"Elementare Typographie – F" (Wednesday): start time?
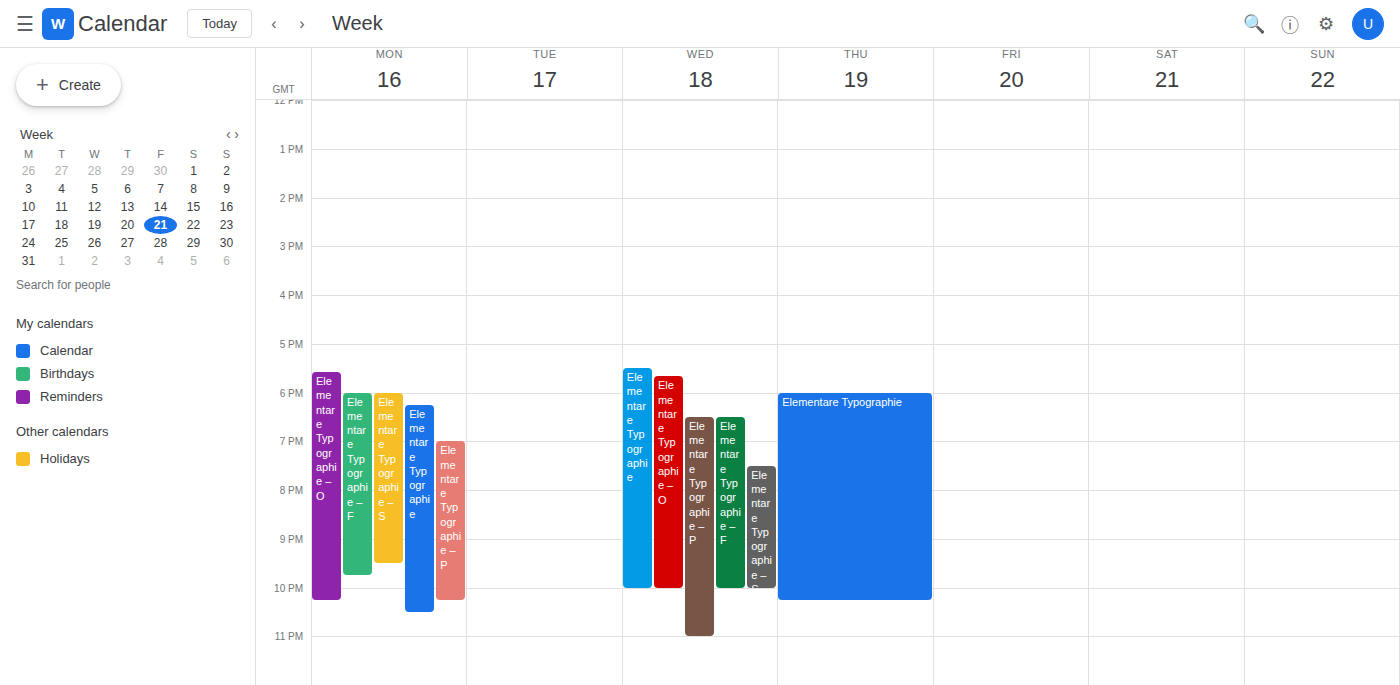
6:30 PM